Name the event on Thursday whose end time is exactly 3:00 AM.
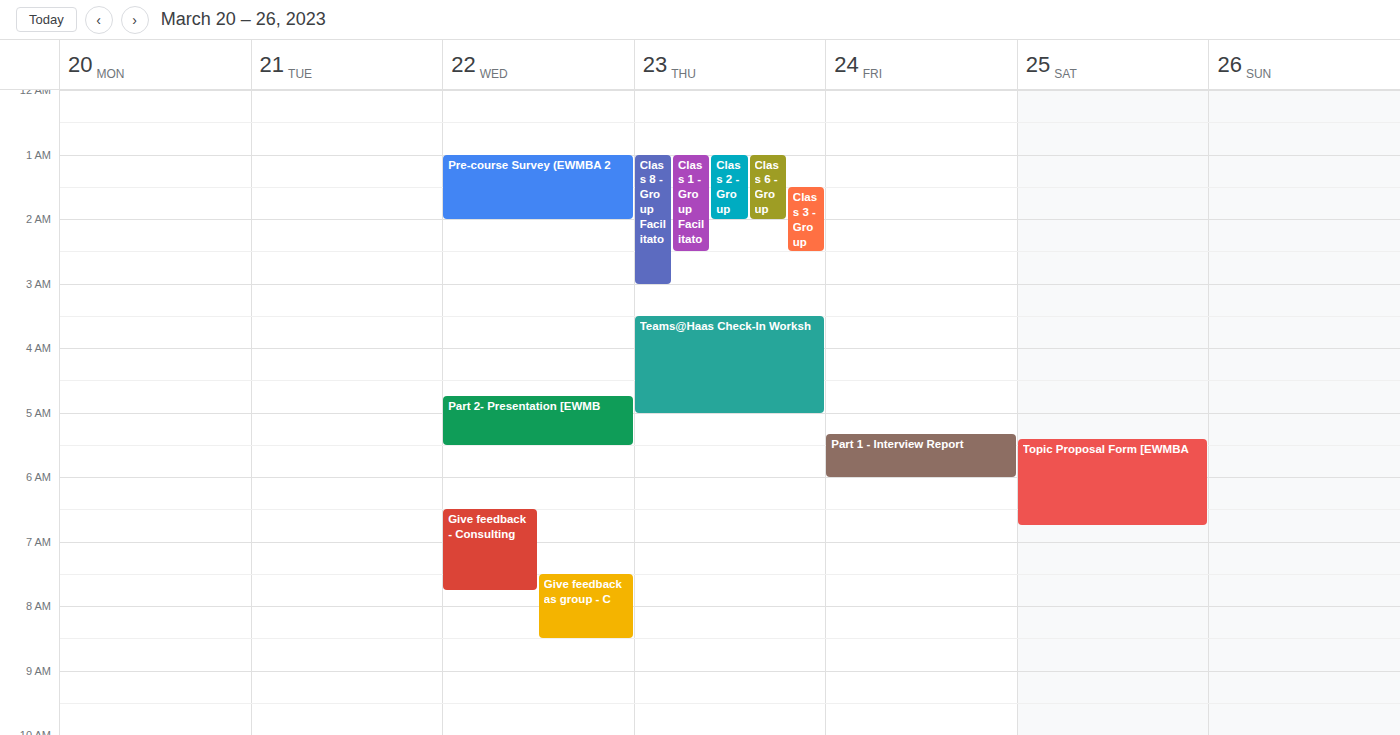
"Class 8 - Group Facilitato"